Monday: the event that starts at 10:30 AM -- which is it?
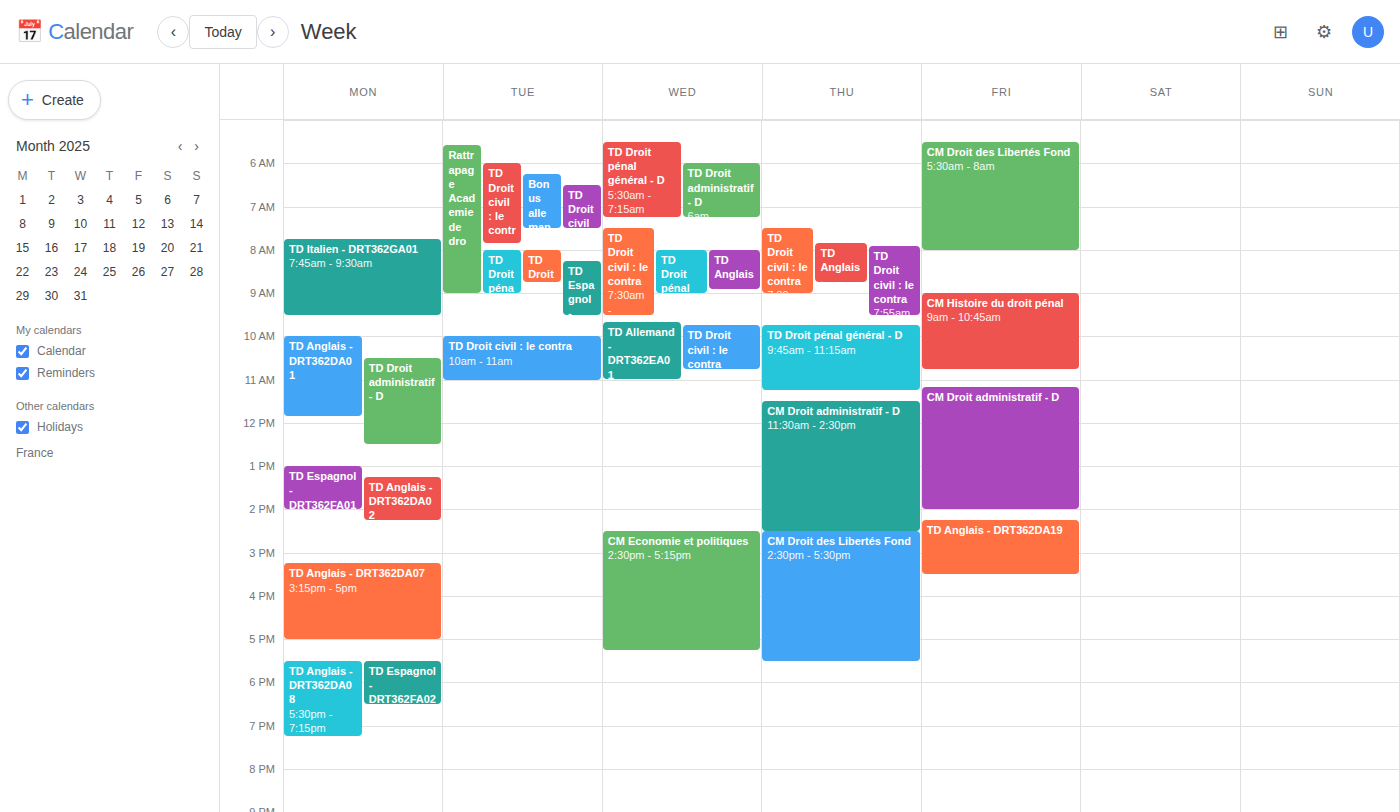
"TD Droit administratif - D"